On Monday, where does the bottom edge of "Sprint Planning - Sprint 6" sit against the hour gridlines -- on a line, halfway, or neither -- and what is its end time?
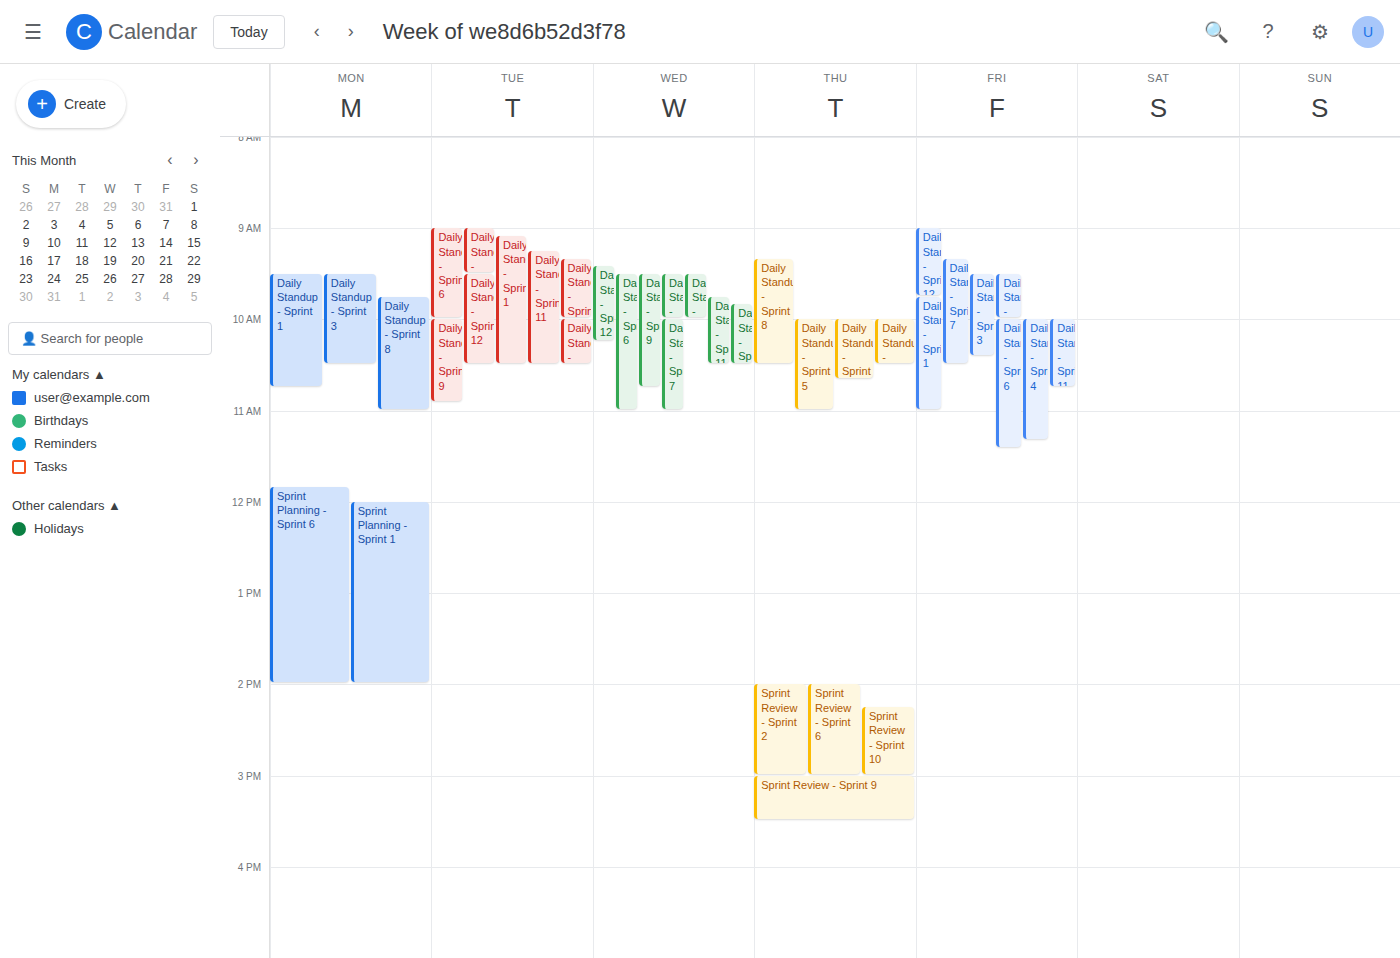
2:00 PM -- exactly on the 2 PM line.